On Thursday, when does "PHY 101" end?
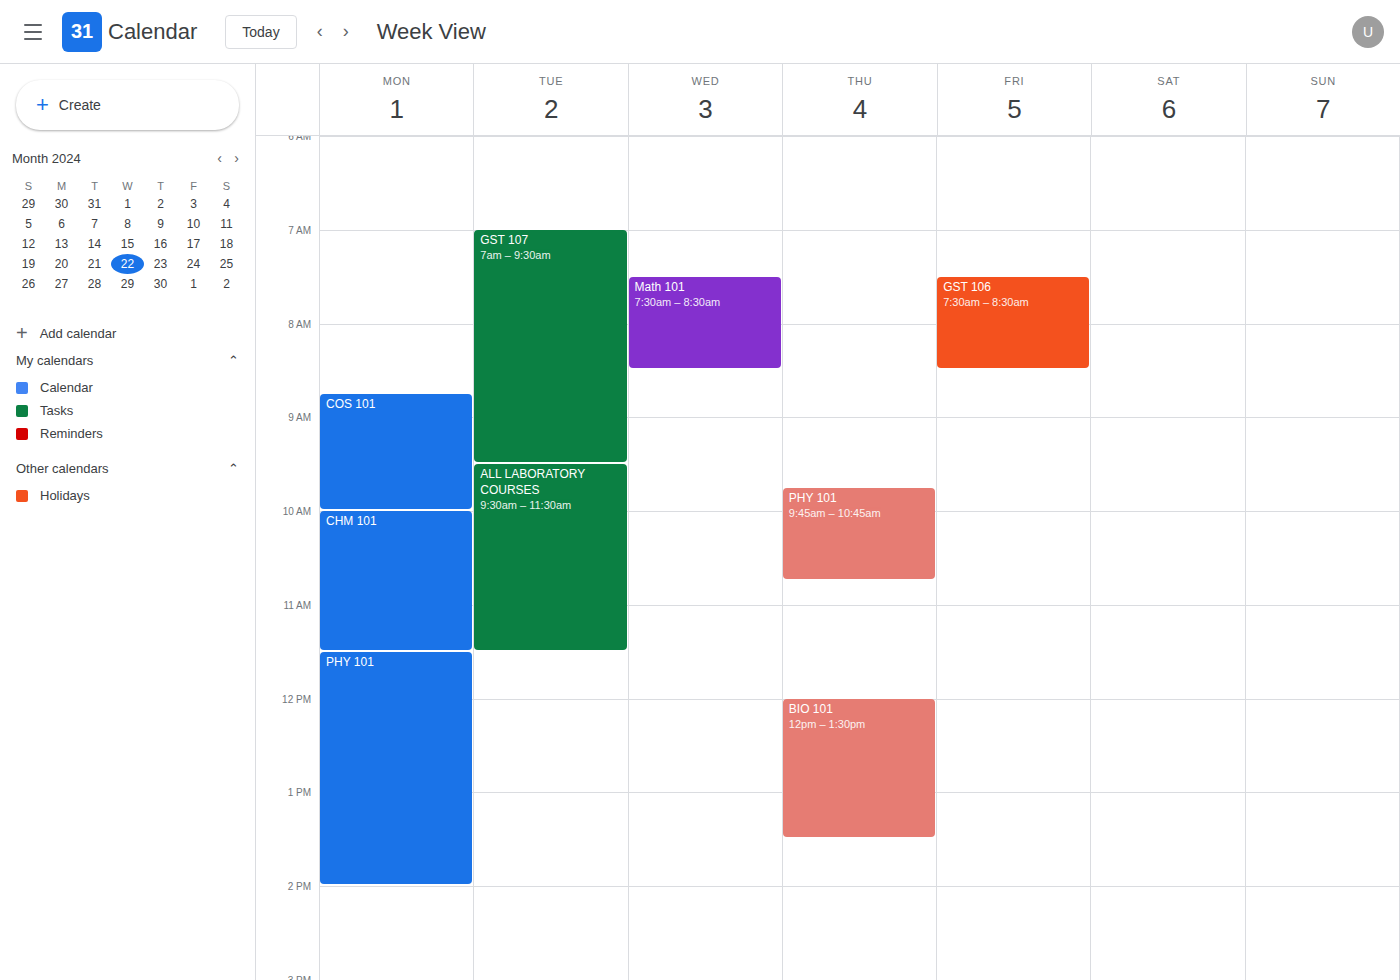
10:45 AM